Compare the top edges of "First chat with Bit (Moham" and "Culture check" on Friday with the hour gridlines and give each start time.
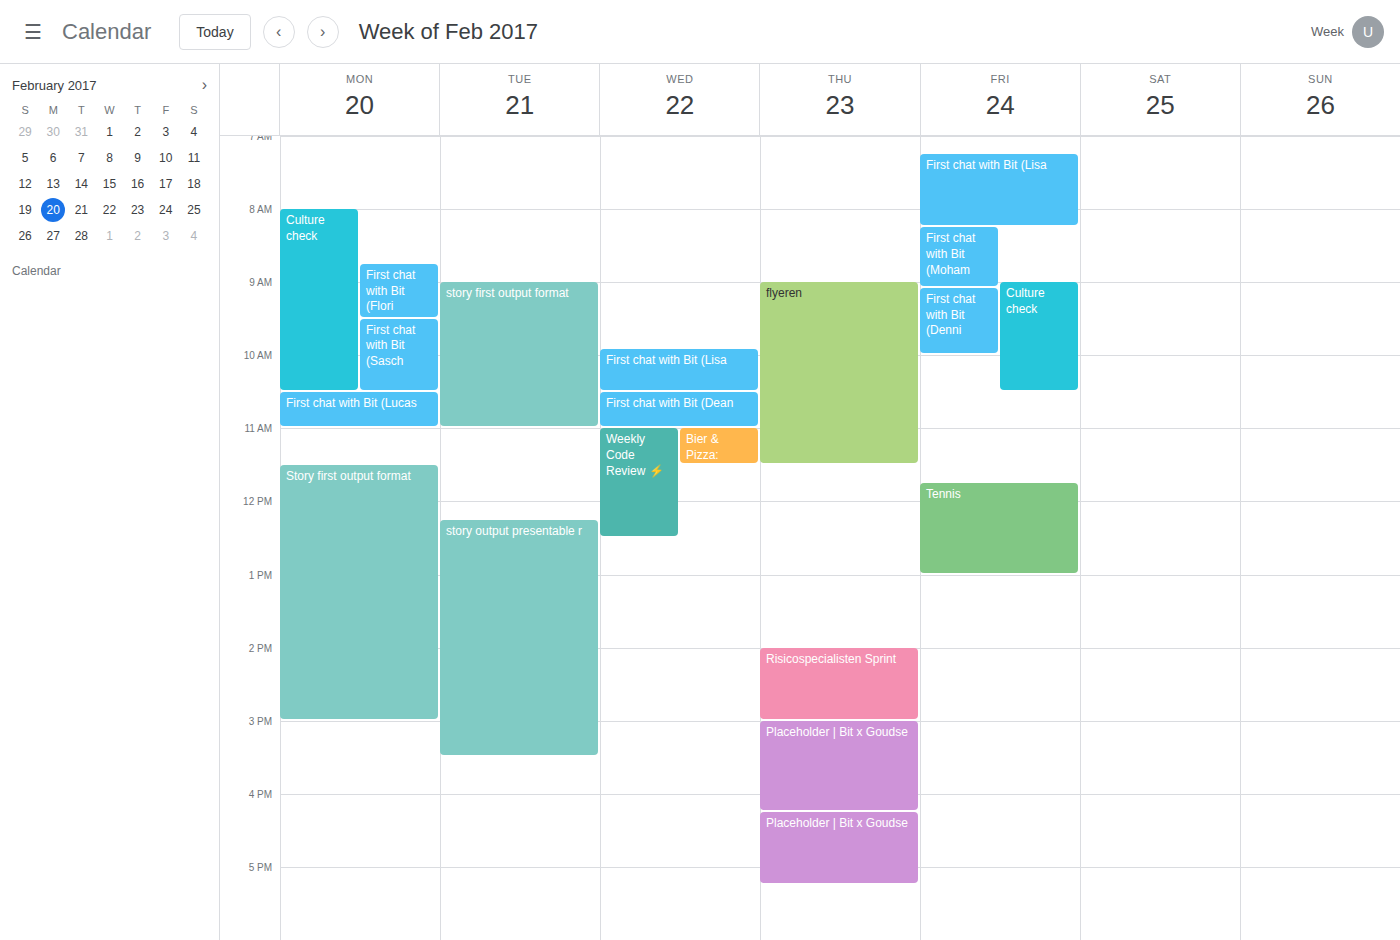
"First chat with Bit (Moham": 8:15 AM, neither: a quarter of the way from the 8 AM line to the 9 AM line. "Culture check": 9:00 AM, exactly on the 9 AM line.